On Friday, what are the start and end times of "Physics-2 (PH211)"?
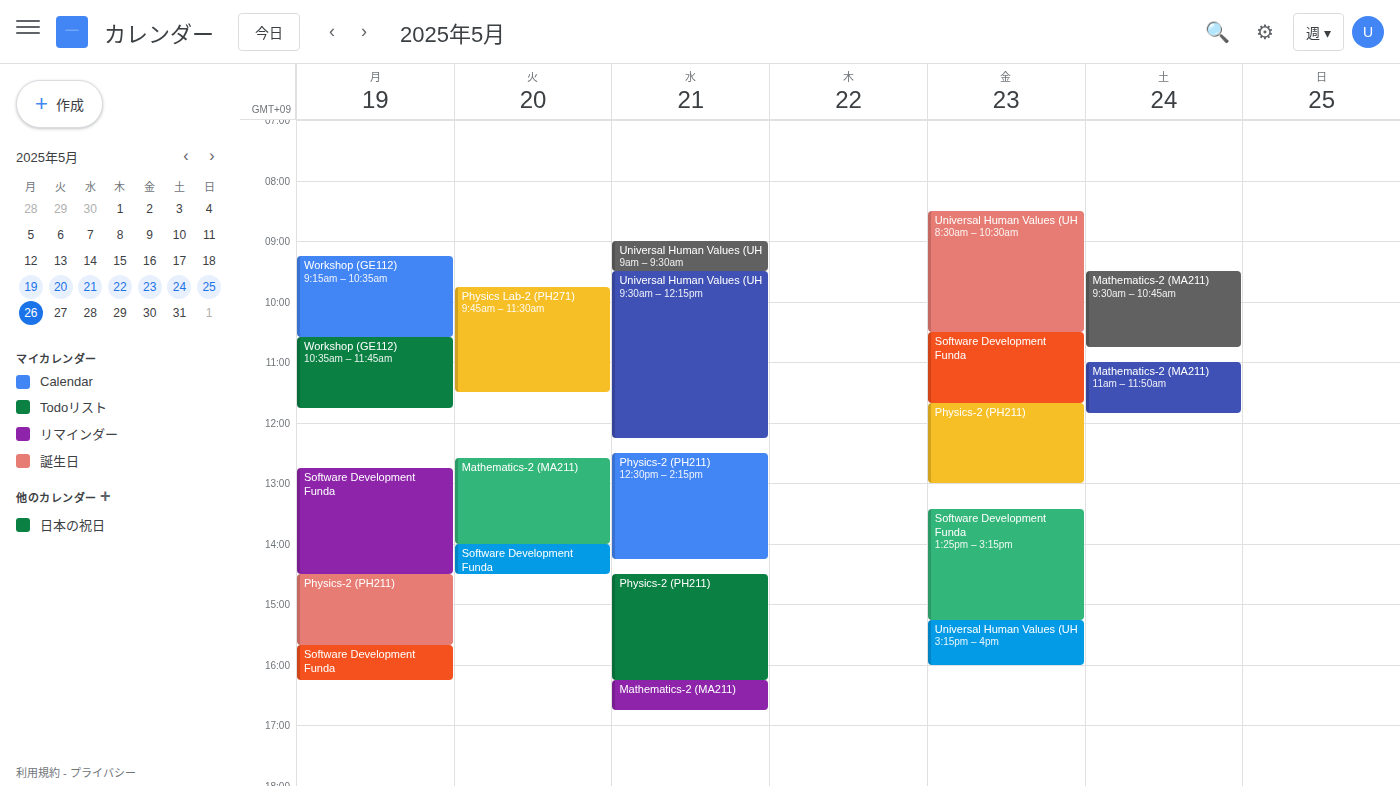
11:40 AM to 1:00 PM